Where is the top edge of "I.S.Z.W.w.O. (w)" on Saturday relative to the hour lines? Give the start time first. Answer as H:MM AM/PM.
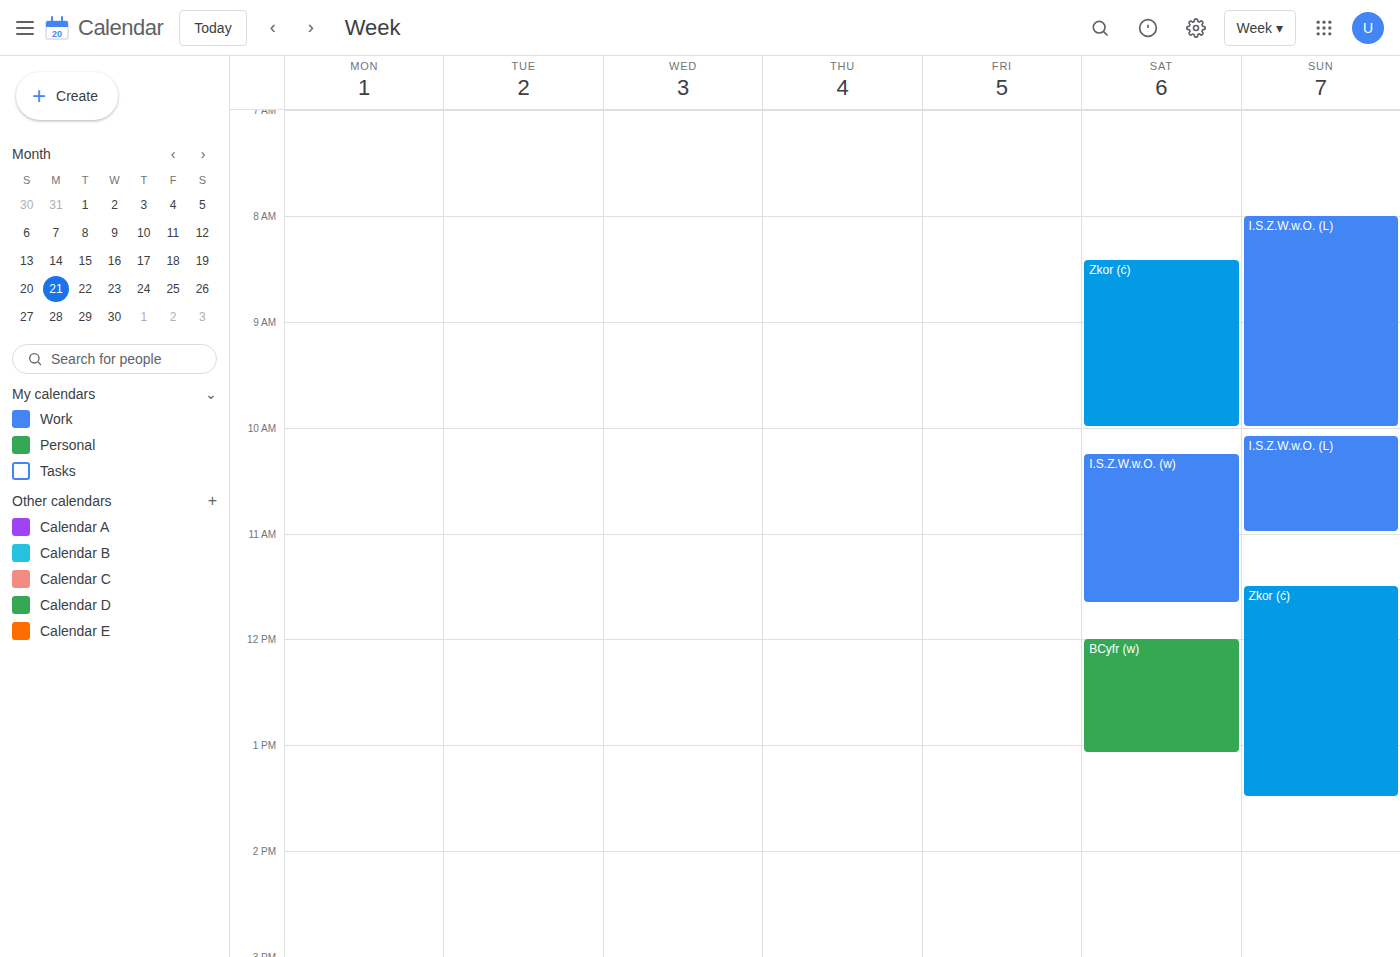
10:15 AM -- neither: a quarter of the way from the 10 AM line to the 11 AM line.